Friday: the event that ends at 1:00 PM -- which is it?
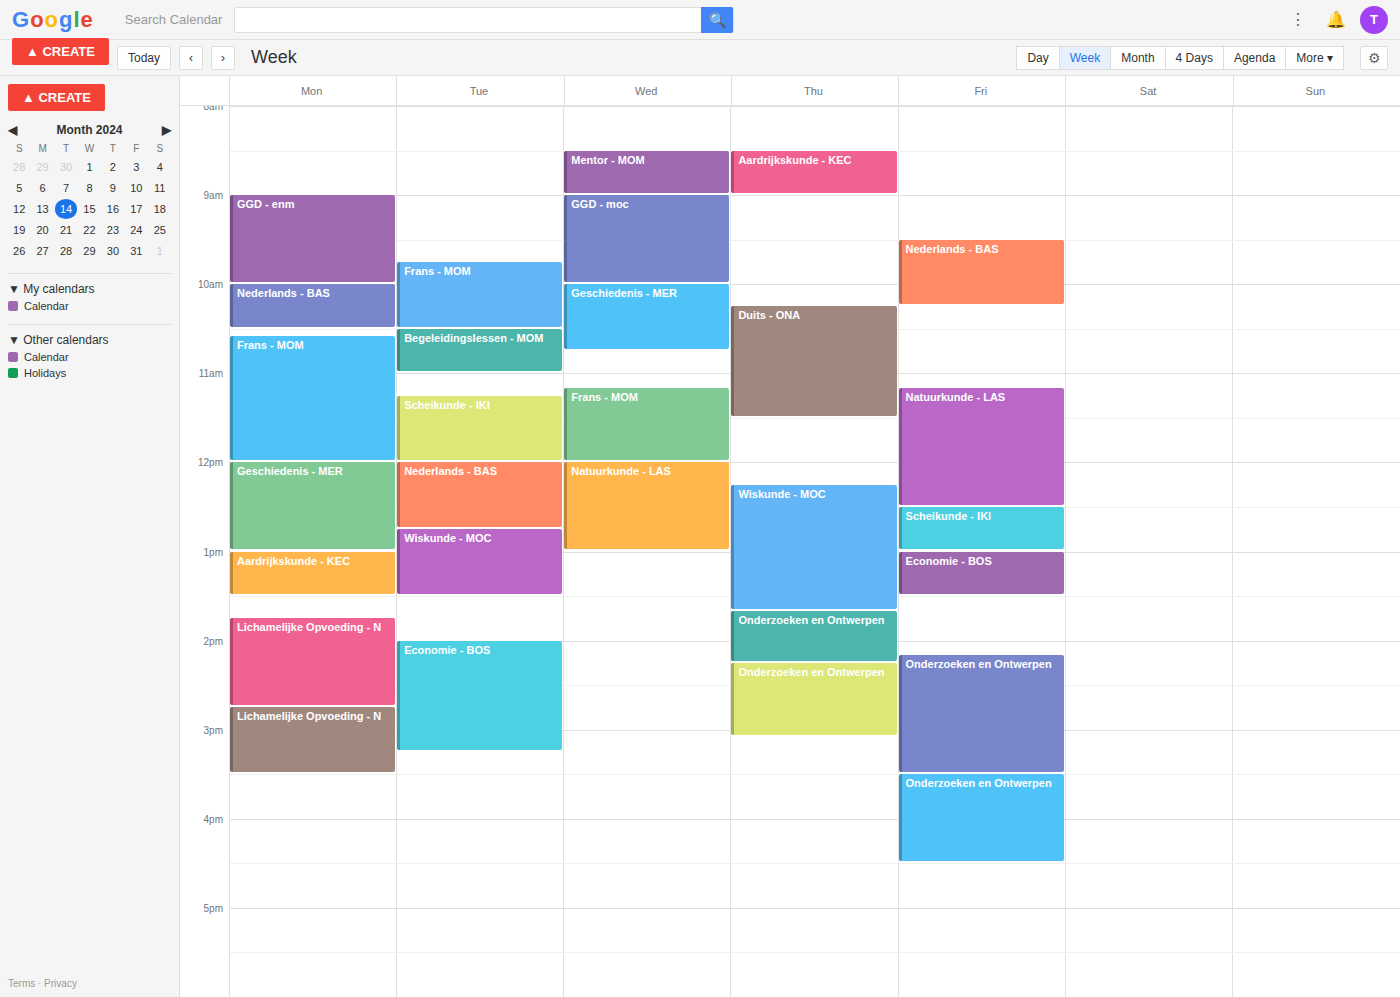
"Scheikunde - IKI"